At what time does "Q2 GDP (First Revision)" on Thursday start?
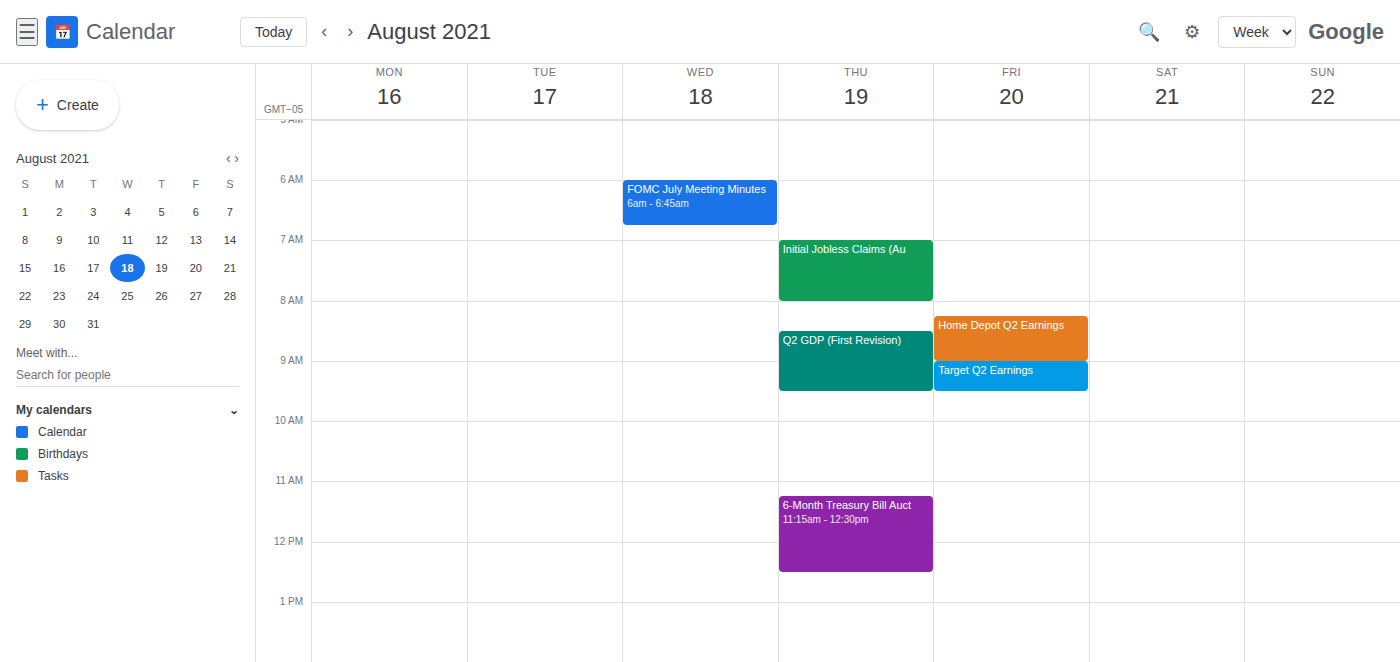
8:30 AM